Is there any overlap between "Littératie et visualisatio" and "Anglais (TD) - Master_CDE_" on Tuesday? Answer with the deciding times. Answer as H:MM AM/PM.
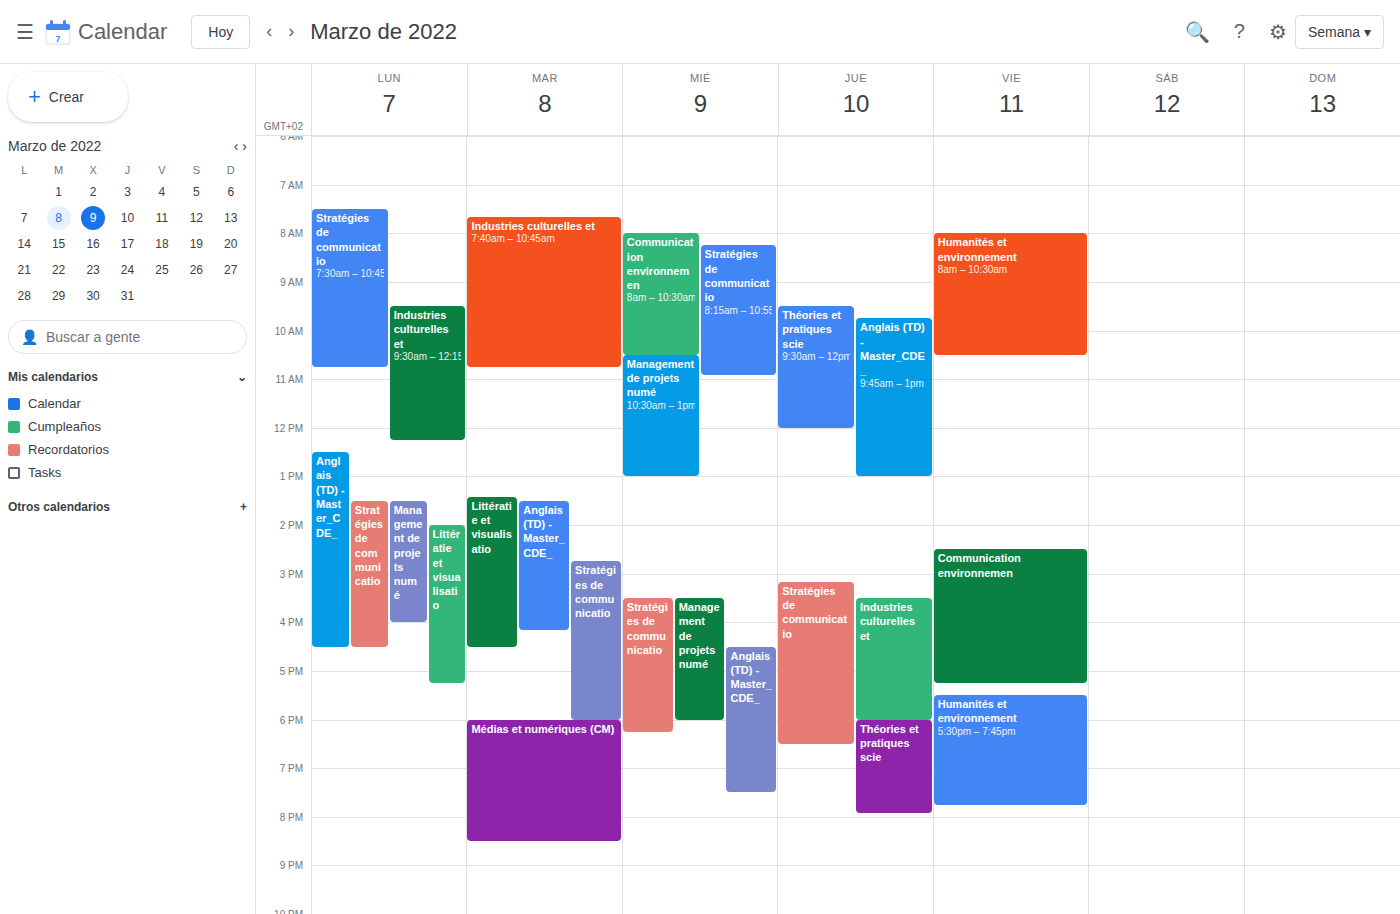
"Anglais (TD) - Master_CDE_" runs 1:30 PM to 4:10 PM, inside "Littératie et visualisatio" -- they overlap.